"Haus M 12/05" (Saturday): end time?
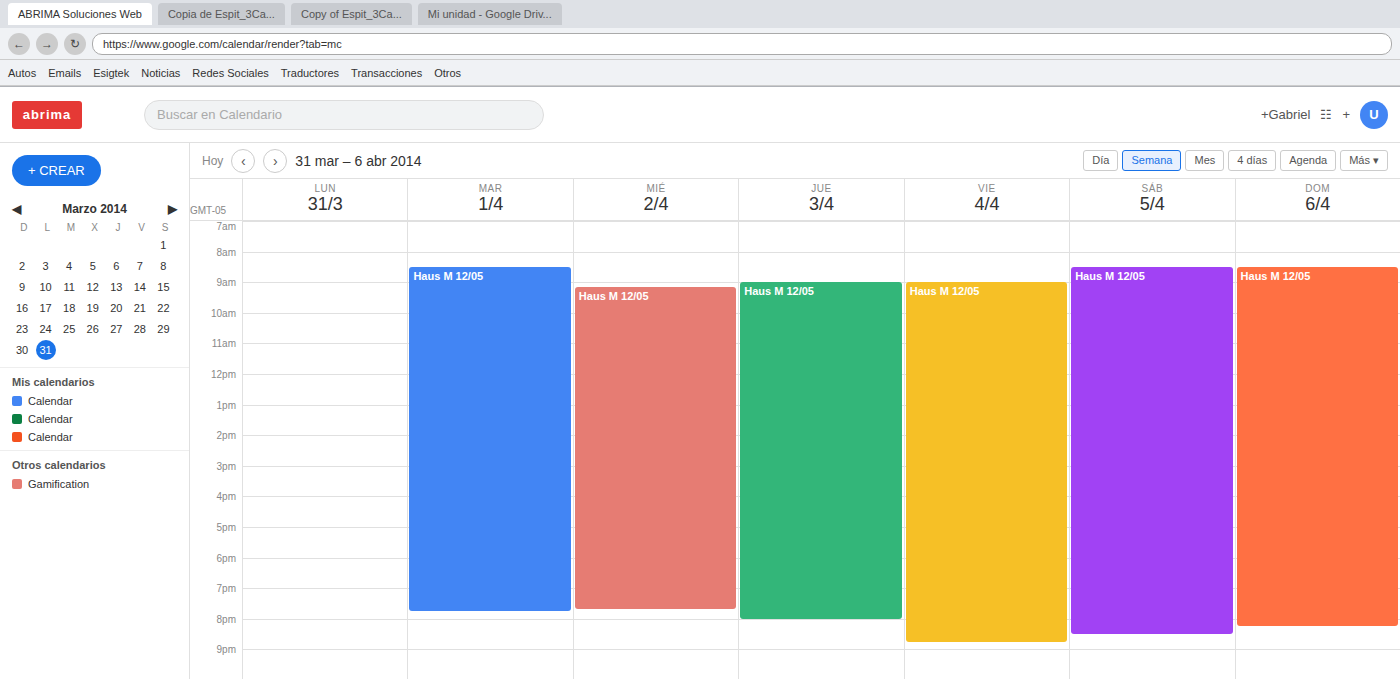
8:30 PM